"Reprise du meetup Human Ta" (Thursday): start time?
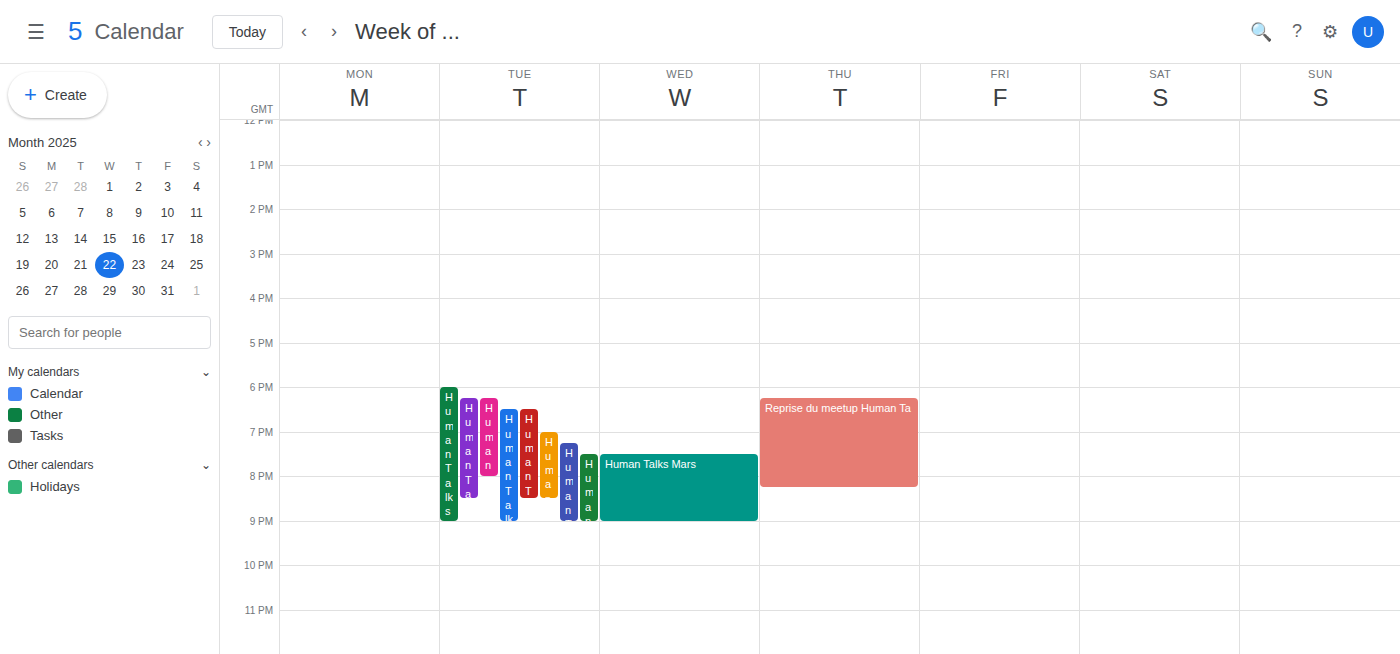
6:15 PM